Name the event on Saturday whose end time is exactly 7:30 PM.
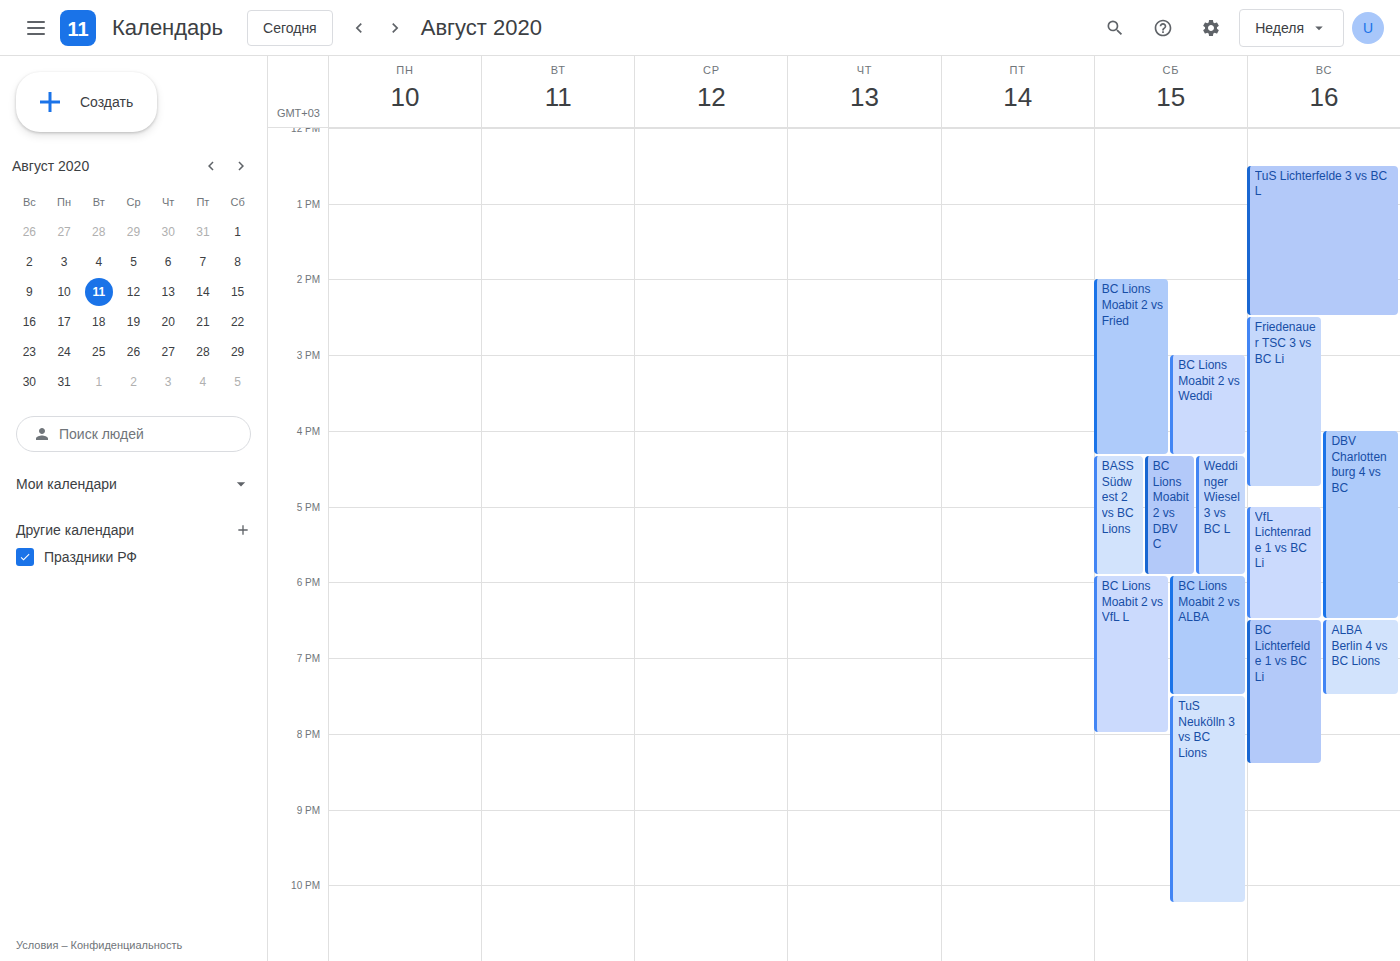
"BC Lions Moabit 2 vs ALBA"